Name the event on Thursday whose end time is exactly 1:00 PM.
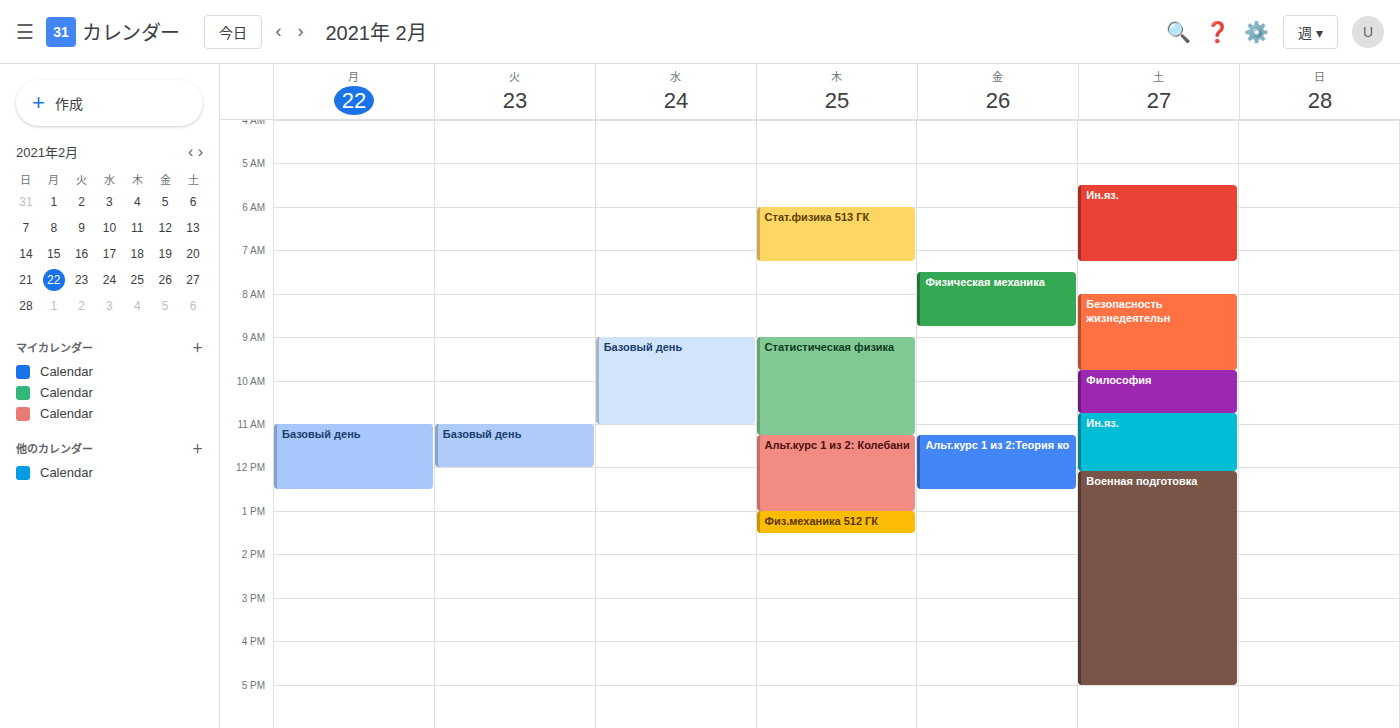
"Альт.курс 1 из 2: Колебани"